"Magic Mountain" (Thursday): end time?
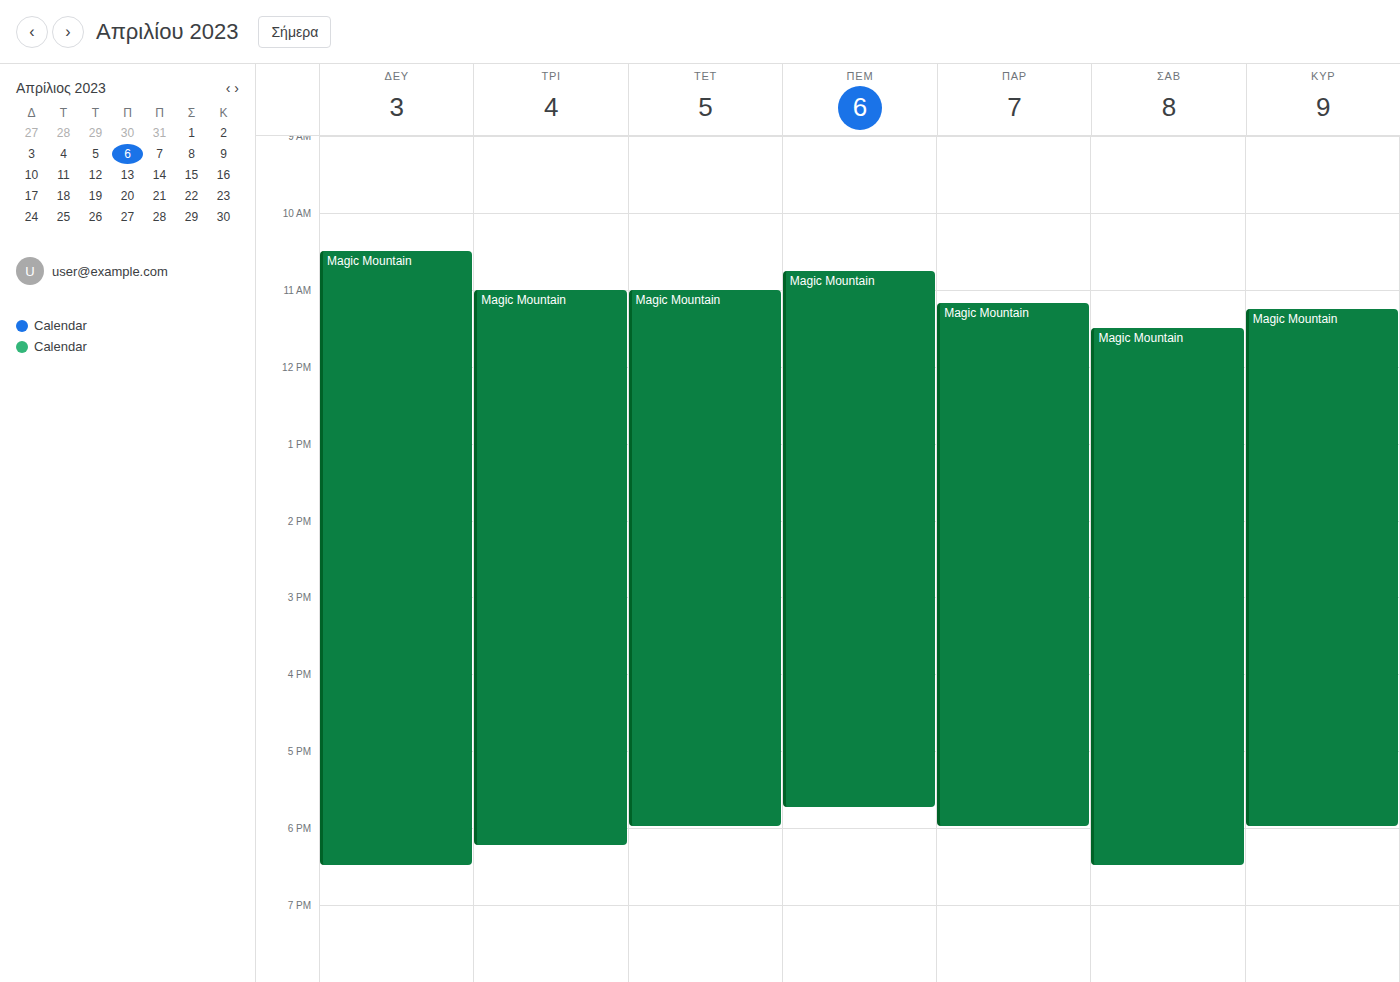
5:45 PM